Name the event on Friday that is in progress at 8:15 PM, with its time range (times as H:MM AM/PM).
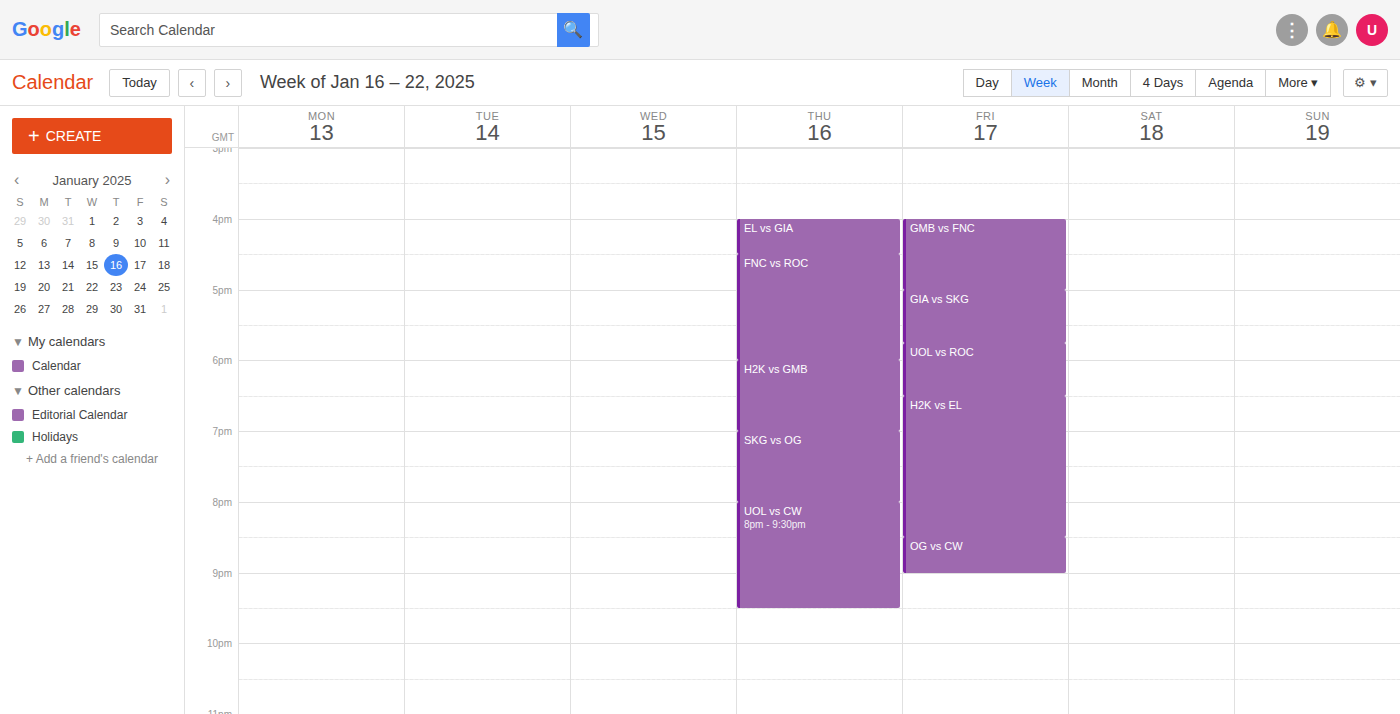
"H2K vs EL", 6:30 PM to 8:30 PM